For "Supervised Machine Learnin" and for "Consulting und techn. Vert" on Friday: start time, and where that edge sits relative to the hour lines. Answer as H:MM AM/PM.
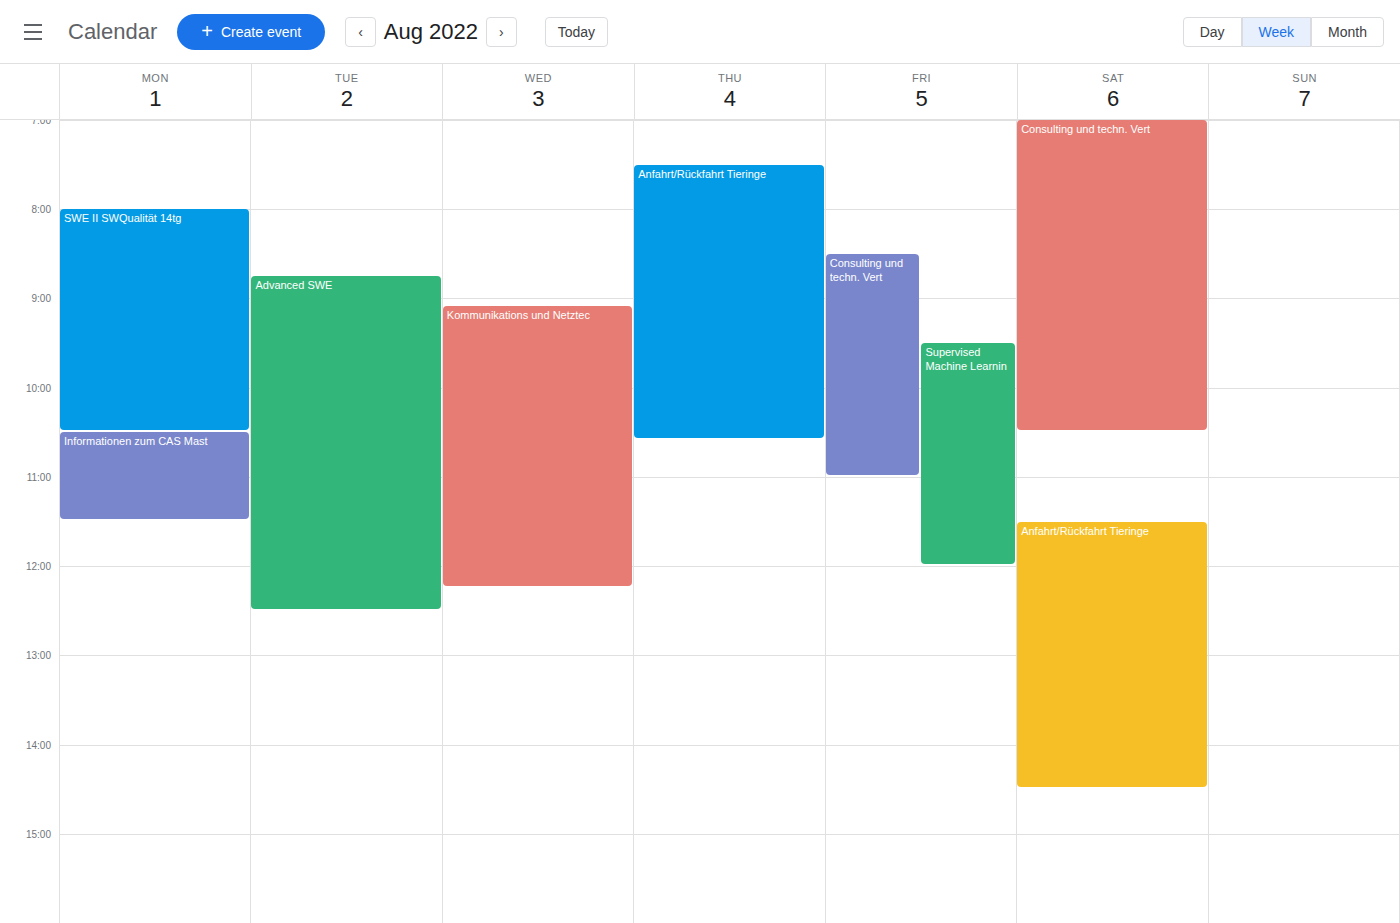
"Supervised Machine Learnin": 9:30 AM, halfway between the 9 AM and 10 AM lines. "Consulting und techn. Vert": 8:30 AM, halfway between the 8 AM and 9 AM lines.